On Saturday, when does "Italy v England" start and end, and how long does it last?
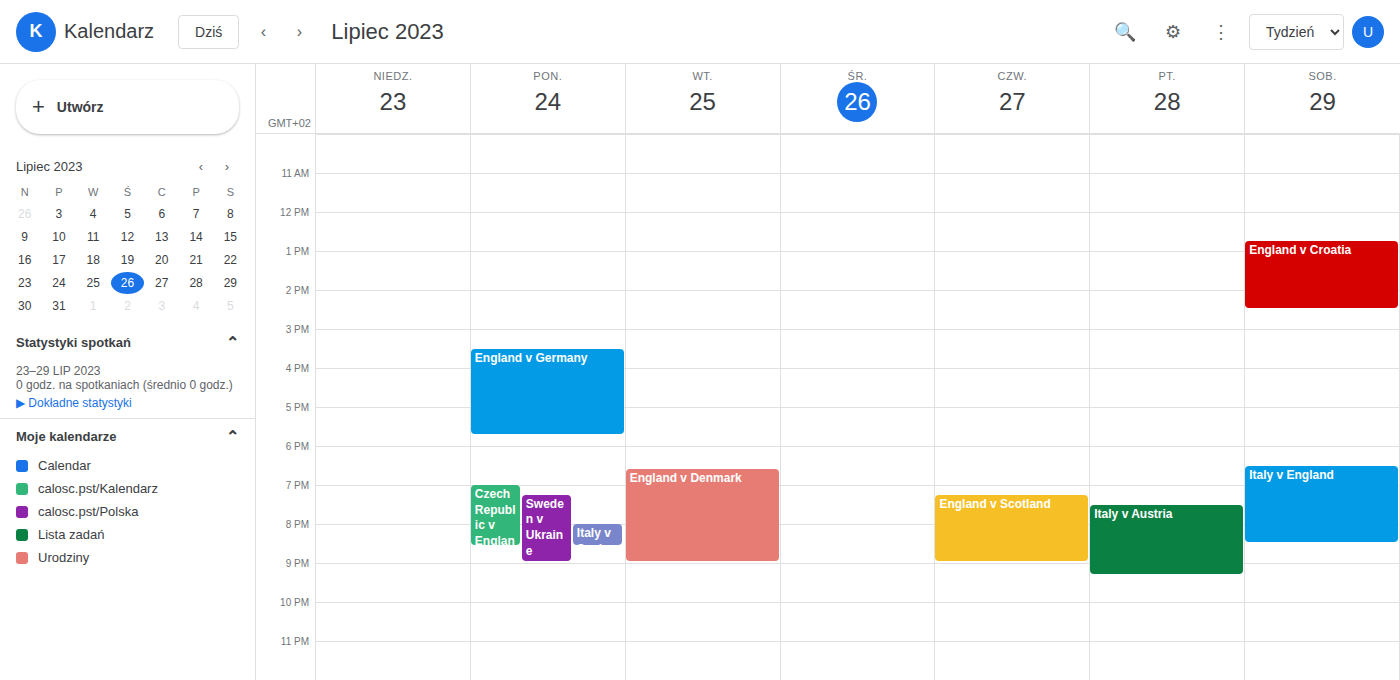
6:30 PM to 8:30 PM, 2 hours